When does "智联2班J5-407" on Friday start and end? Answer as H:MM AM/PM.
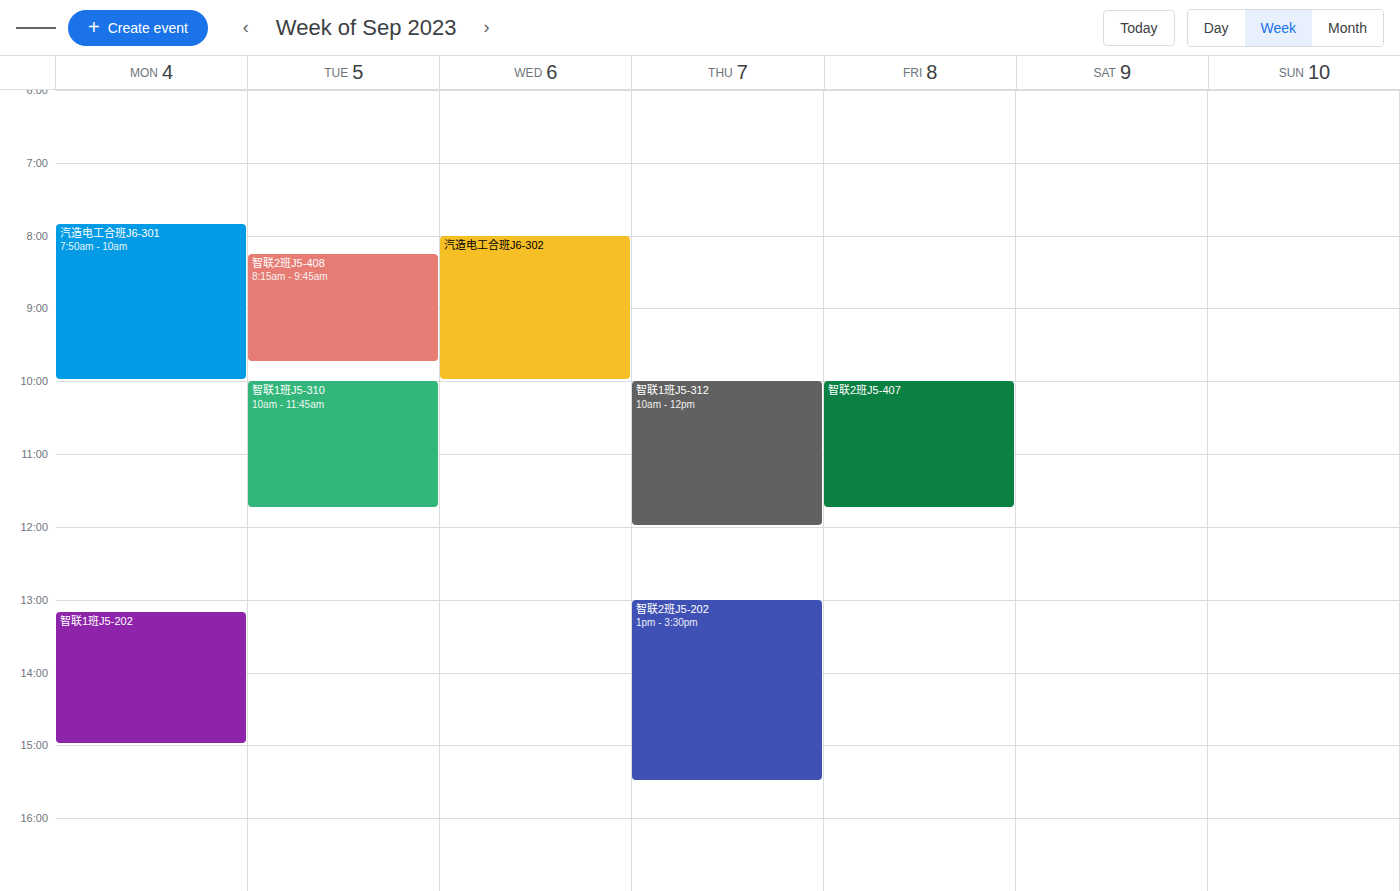
10:00 AM to 11:45 AM